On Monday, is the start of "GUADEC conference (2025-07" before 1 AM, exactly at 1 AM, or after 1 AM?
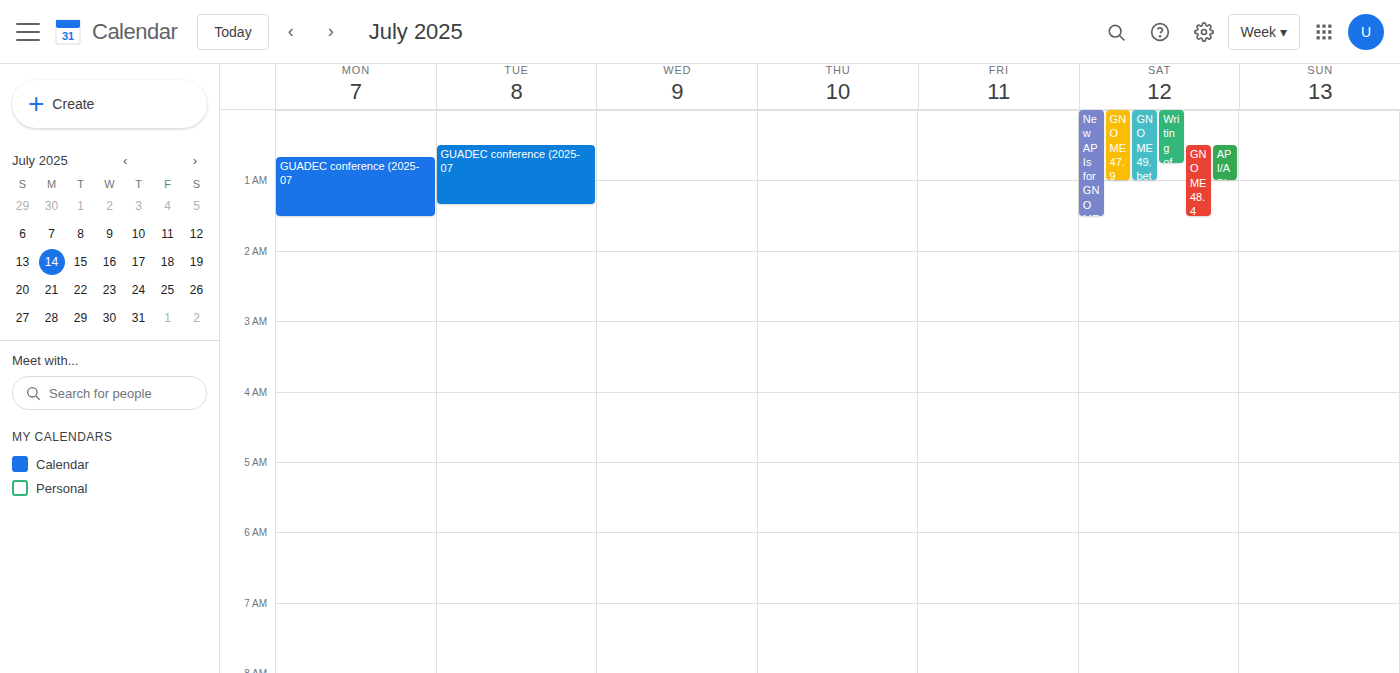
12:40 AM -- before 1 AM, 20 minutes above the 1 AM line.